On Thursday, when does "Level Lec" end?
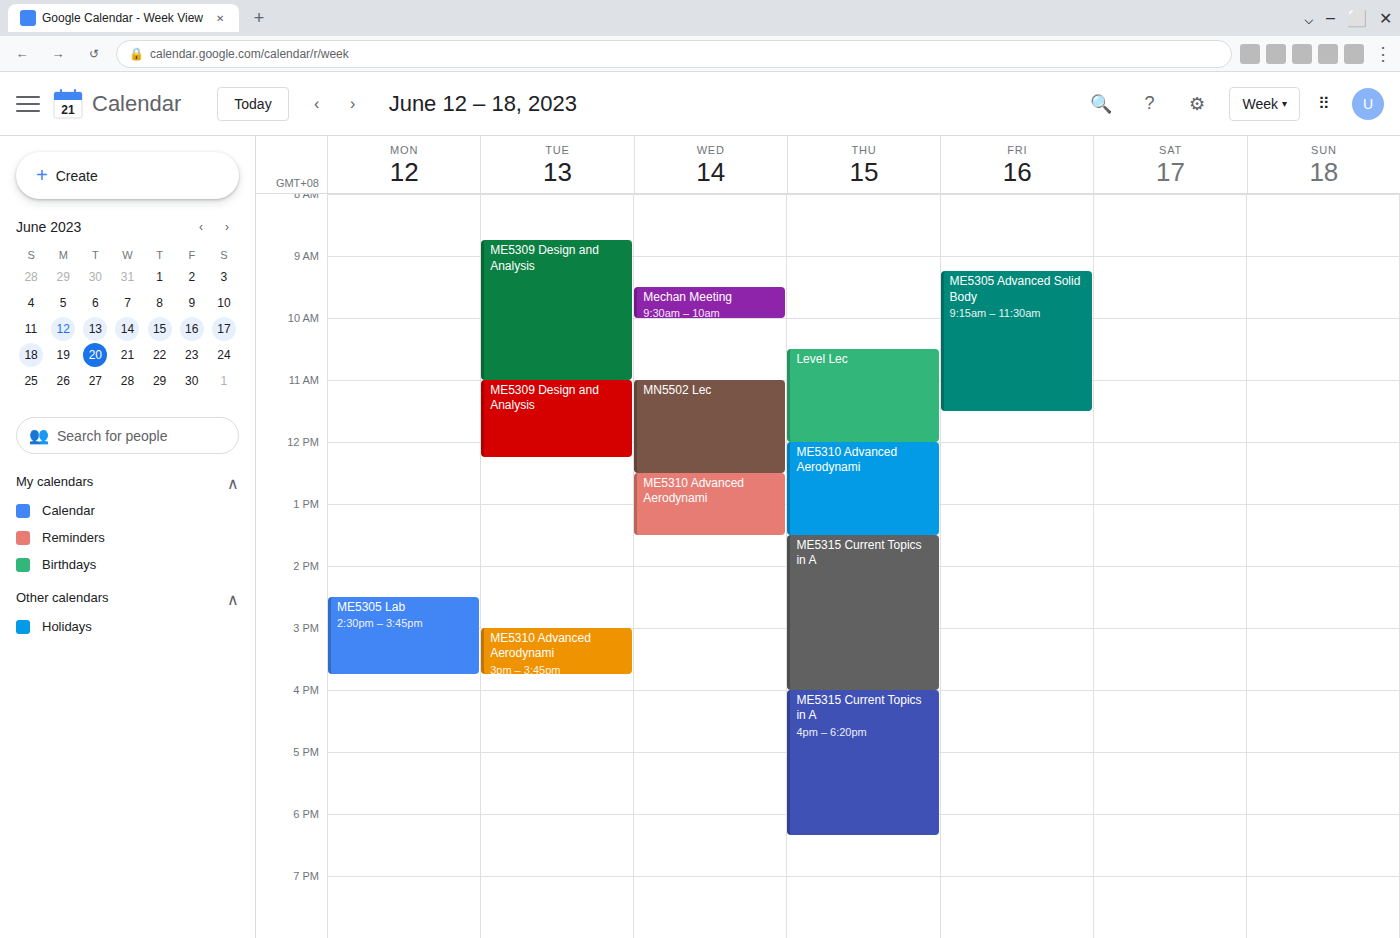
12:00 PM